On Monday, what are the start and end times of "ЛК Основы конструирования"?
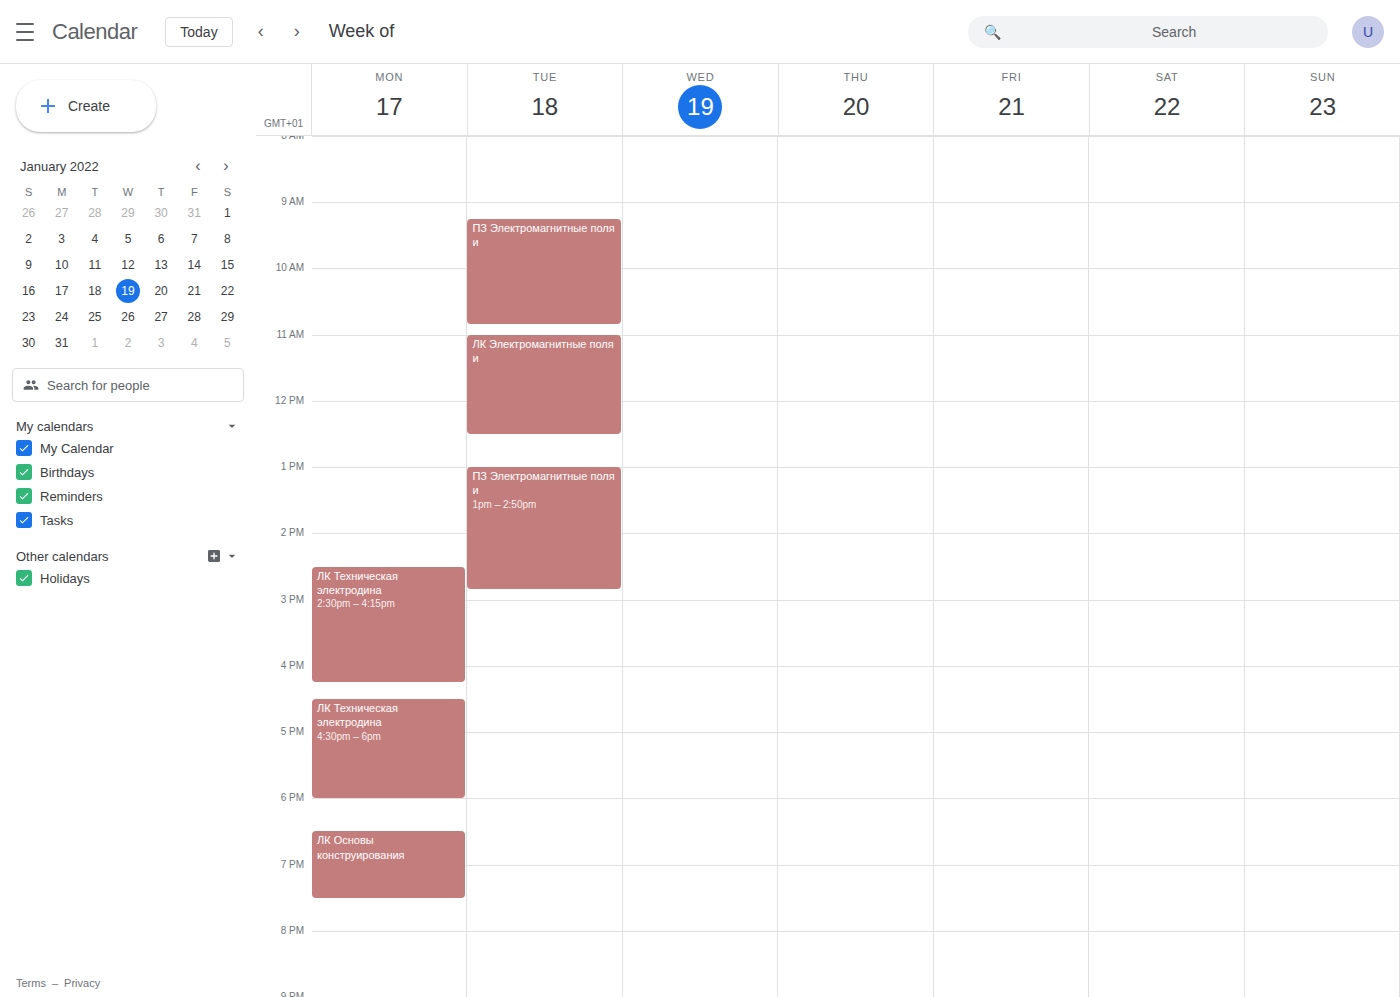
18:30 to 19:30